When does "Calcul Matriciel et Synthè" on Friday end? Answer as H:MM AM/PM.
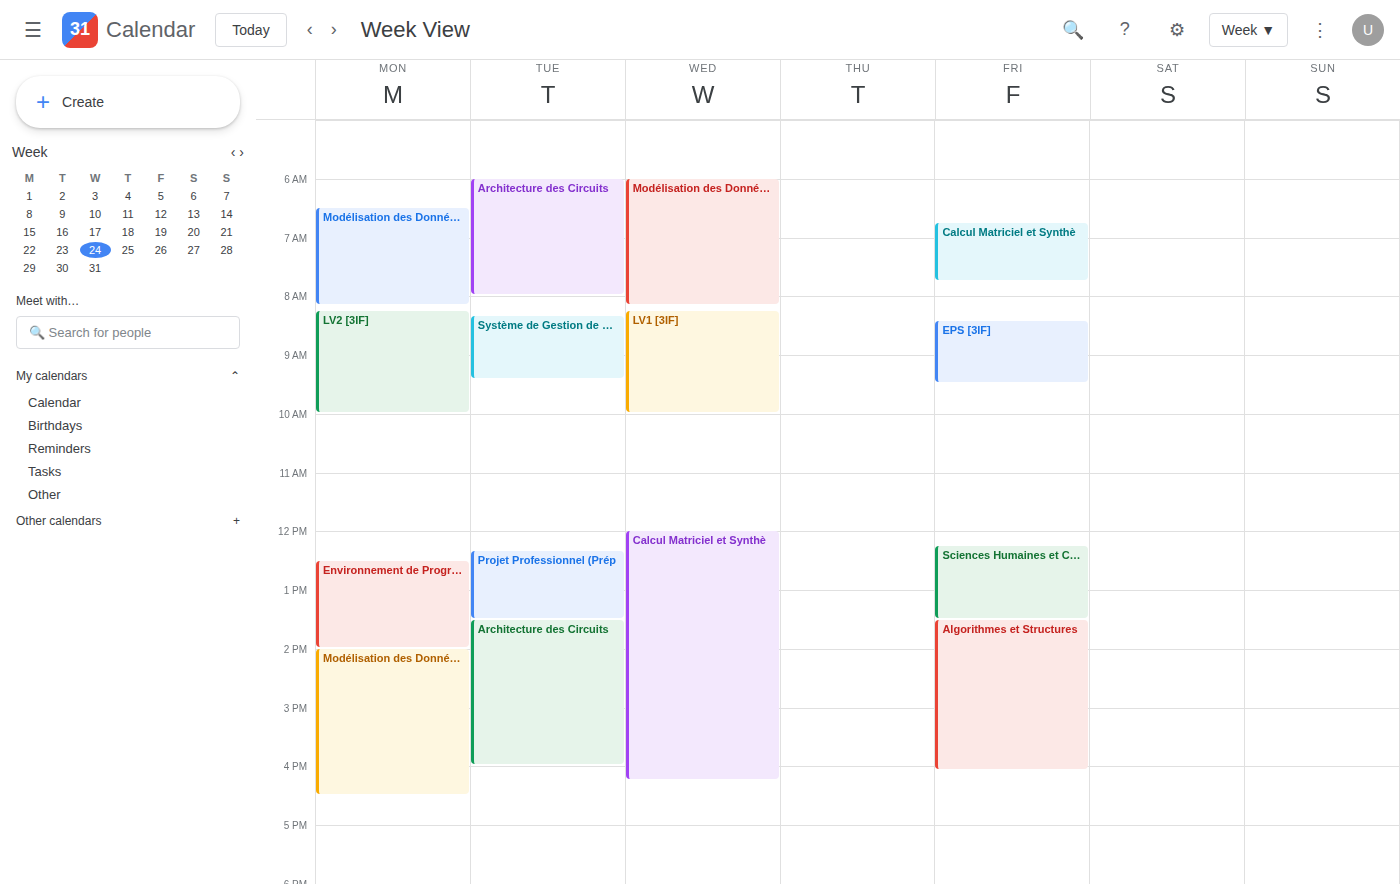
7:45 AM